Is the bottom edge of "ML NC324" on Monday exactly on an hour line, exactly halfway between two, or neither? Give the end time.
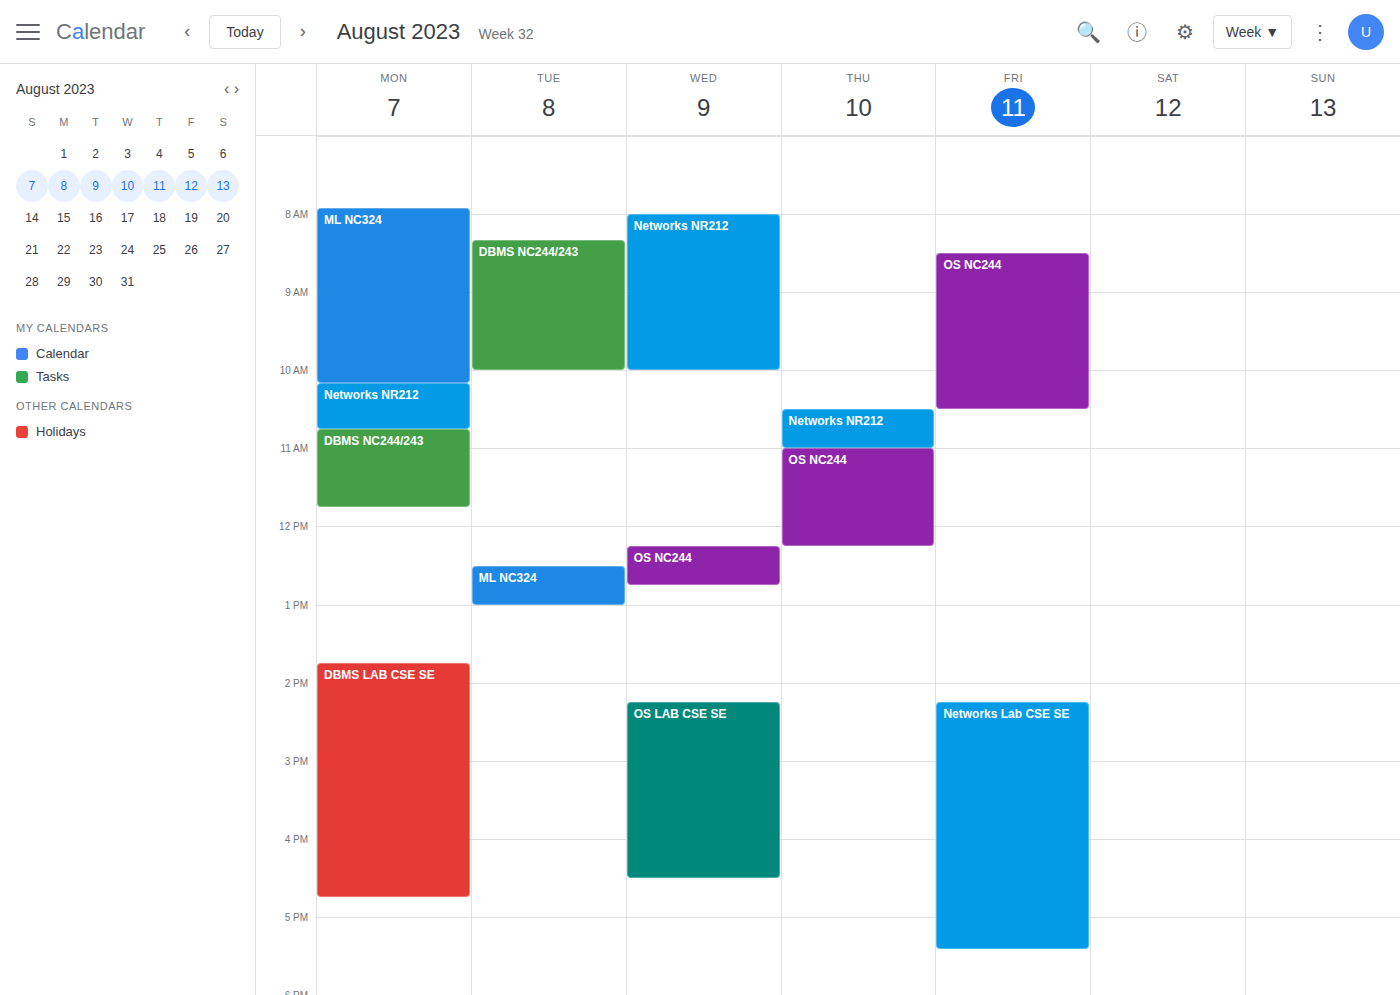
10:10 AM -- neither: 10 minutes below the 10 AM line and 50 minutes above the 11 AM line.